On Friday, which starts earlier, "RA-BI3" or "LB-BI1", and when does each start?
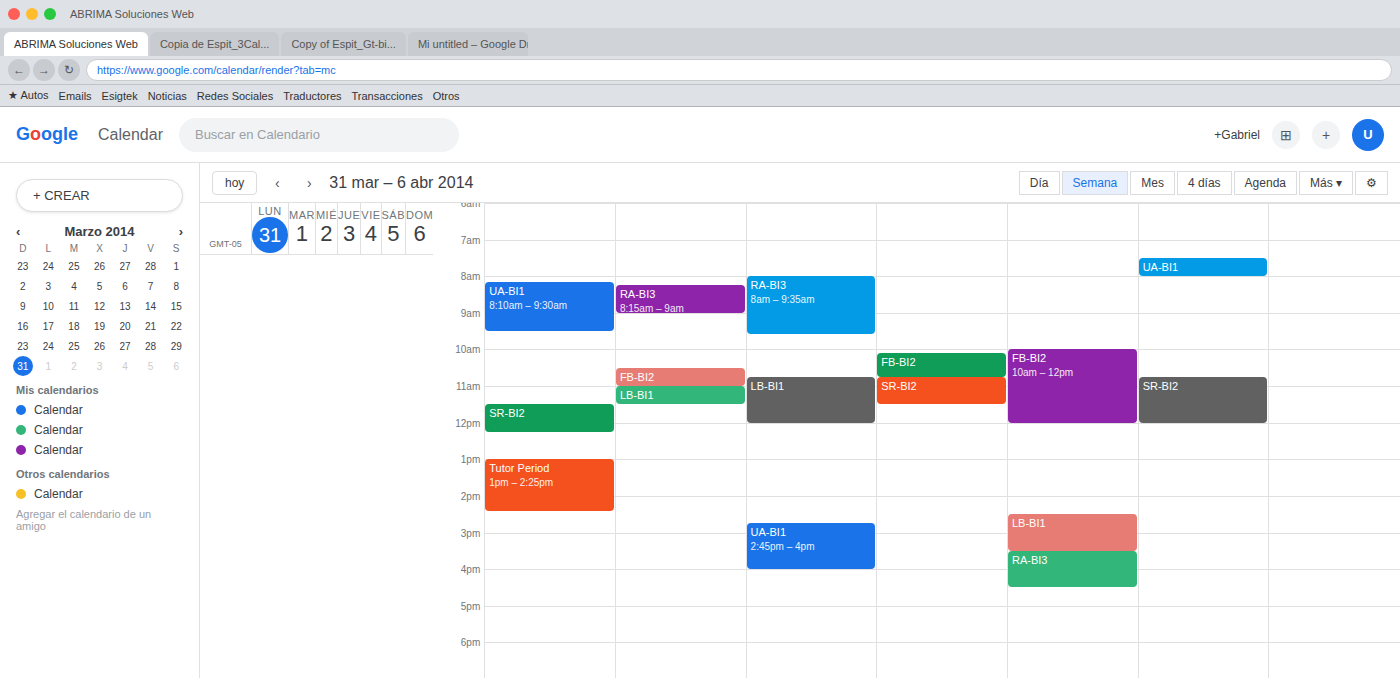
"LB-BI1" 2:30 PM; "RA-BI3" 3:30 PM.